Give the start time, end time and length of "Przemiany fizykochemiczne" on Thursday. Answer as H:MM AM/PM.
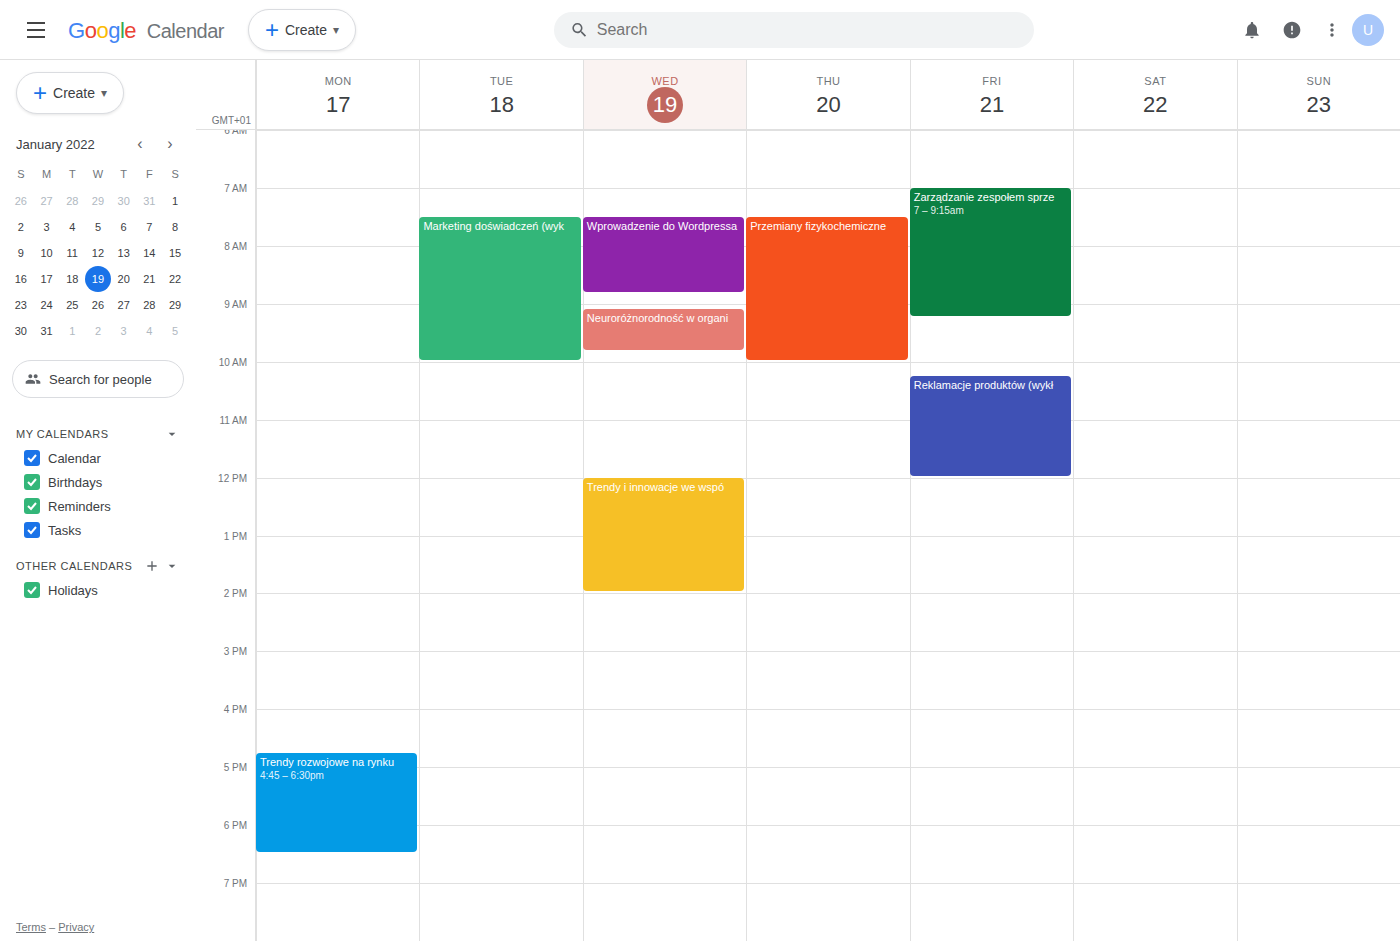
7:30 AM to 10:00 AM, 2 hours 30 minutes